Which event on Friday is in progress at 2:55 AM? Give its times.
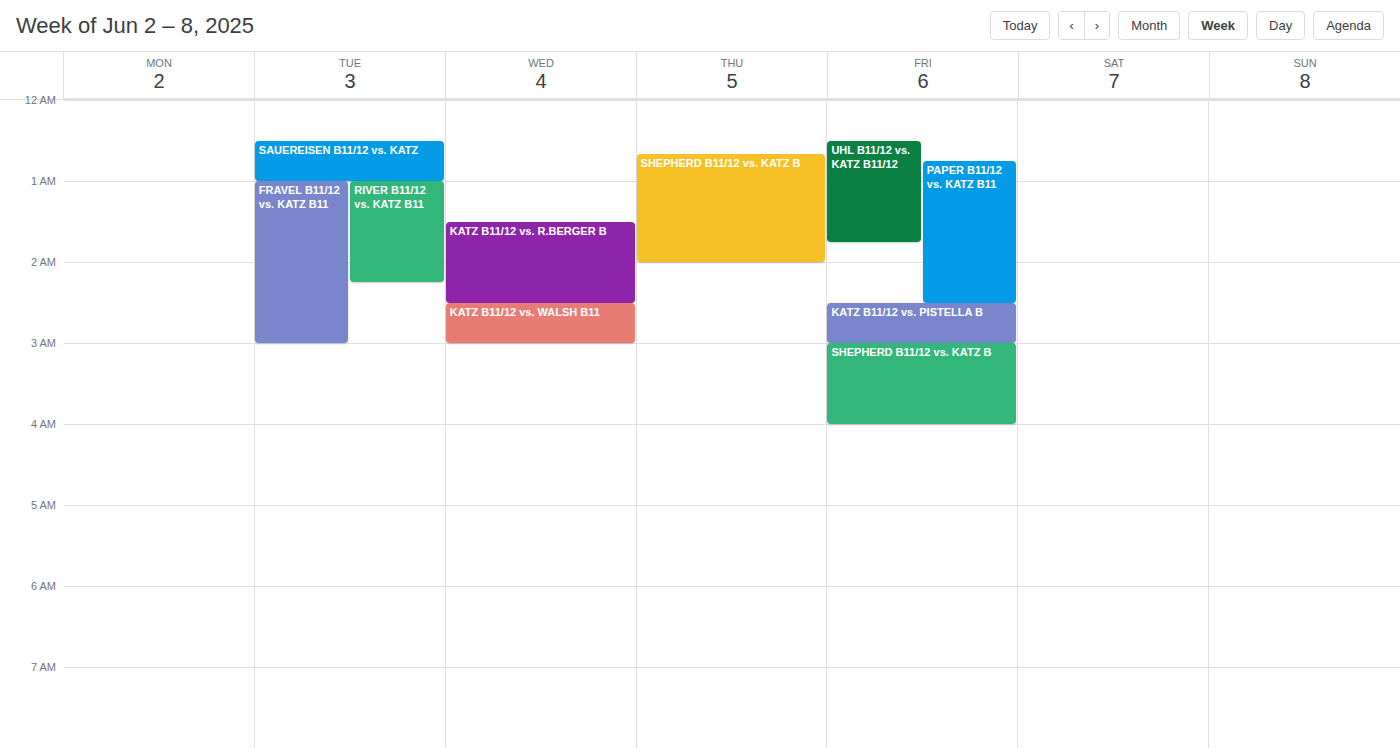
"KATZ B11/12 vs. PISTELLA B", 2:30 AM to 3:00 AM